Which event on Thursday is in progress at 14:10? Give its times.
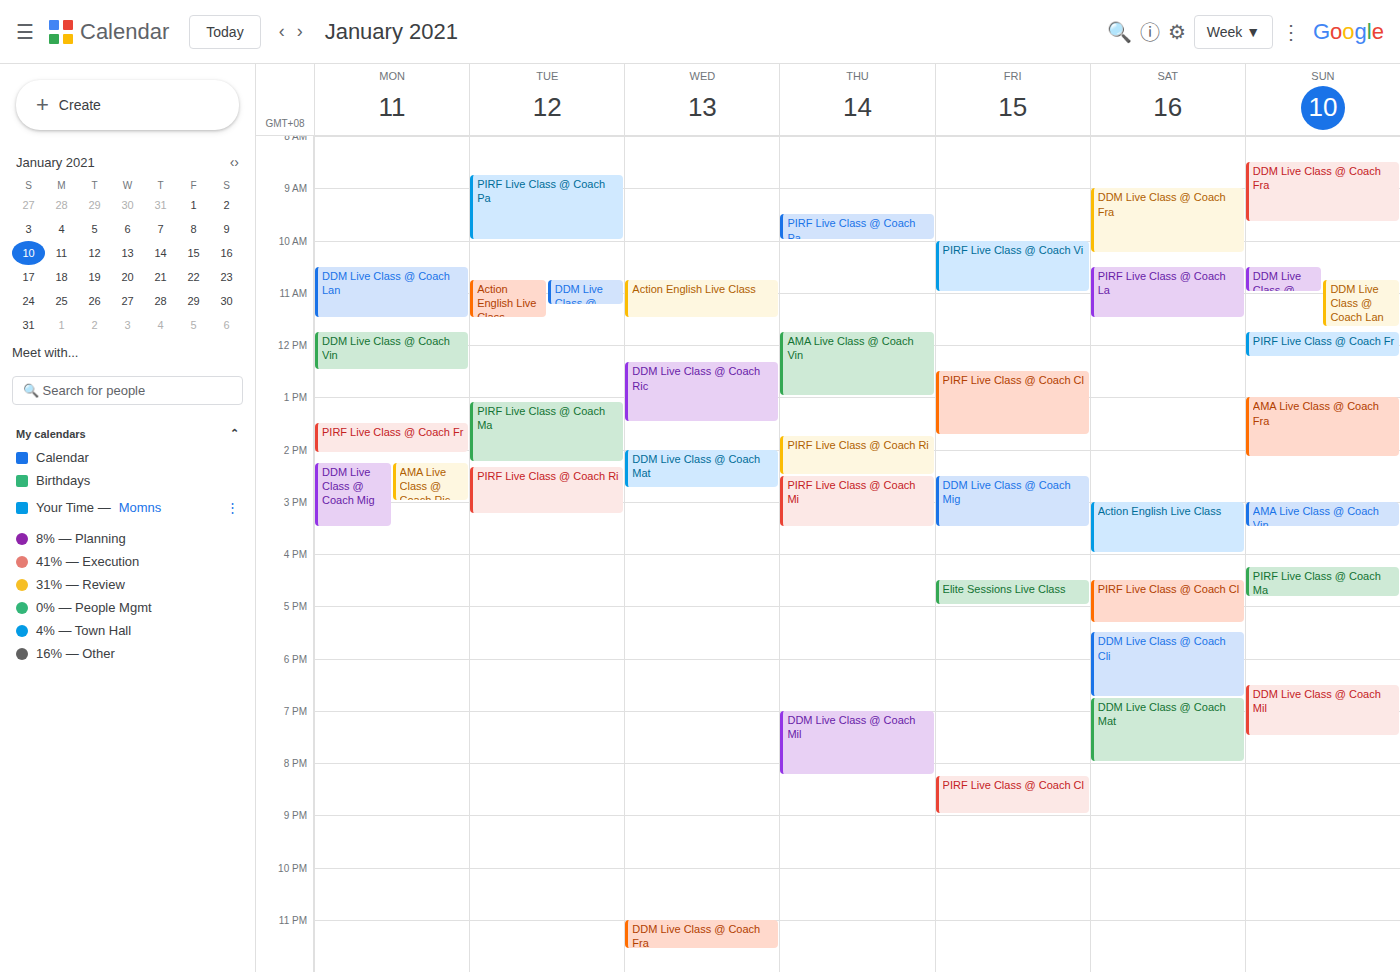
"PIRF Live Class @ Coach Ri", 13:45 to 14:30